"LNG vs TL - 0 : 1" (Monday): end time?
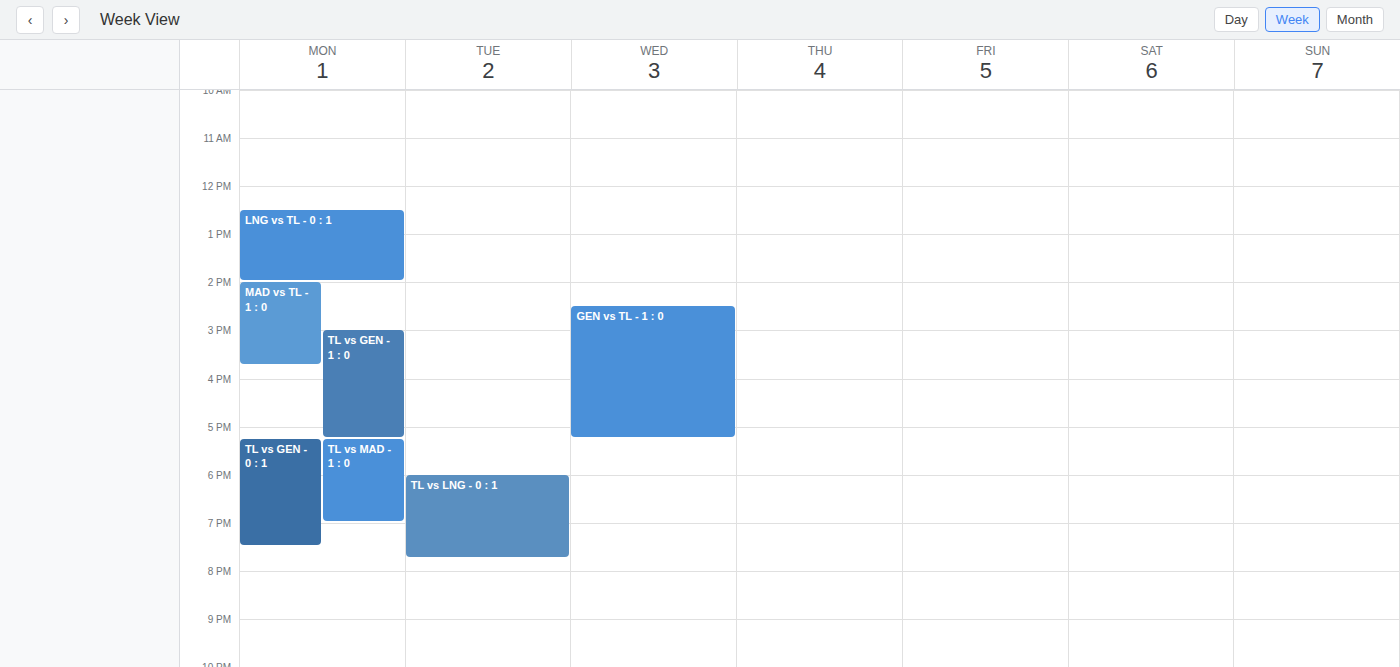
2:00 PM